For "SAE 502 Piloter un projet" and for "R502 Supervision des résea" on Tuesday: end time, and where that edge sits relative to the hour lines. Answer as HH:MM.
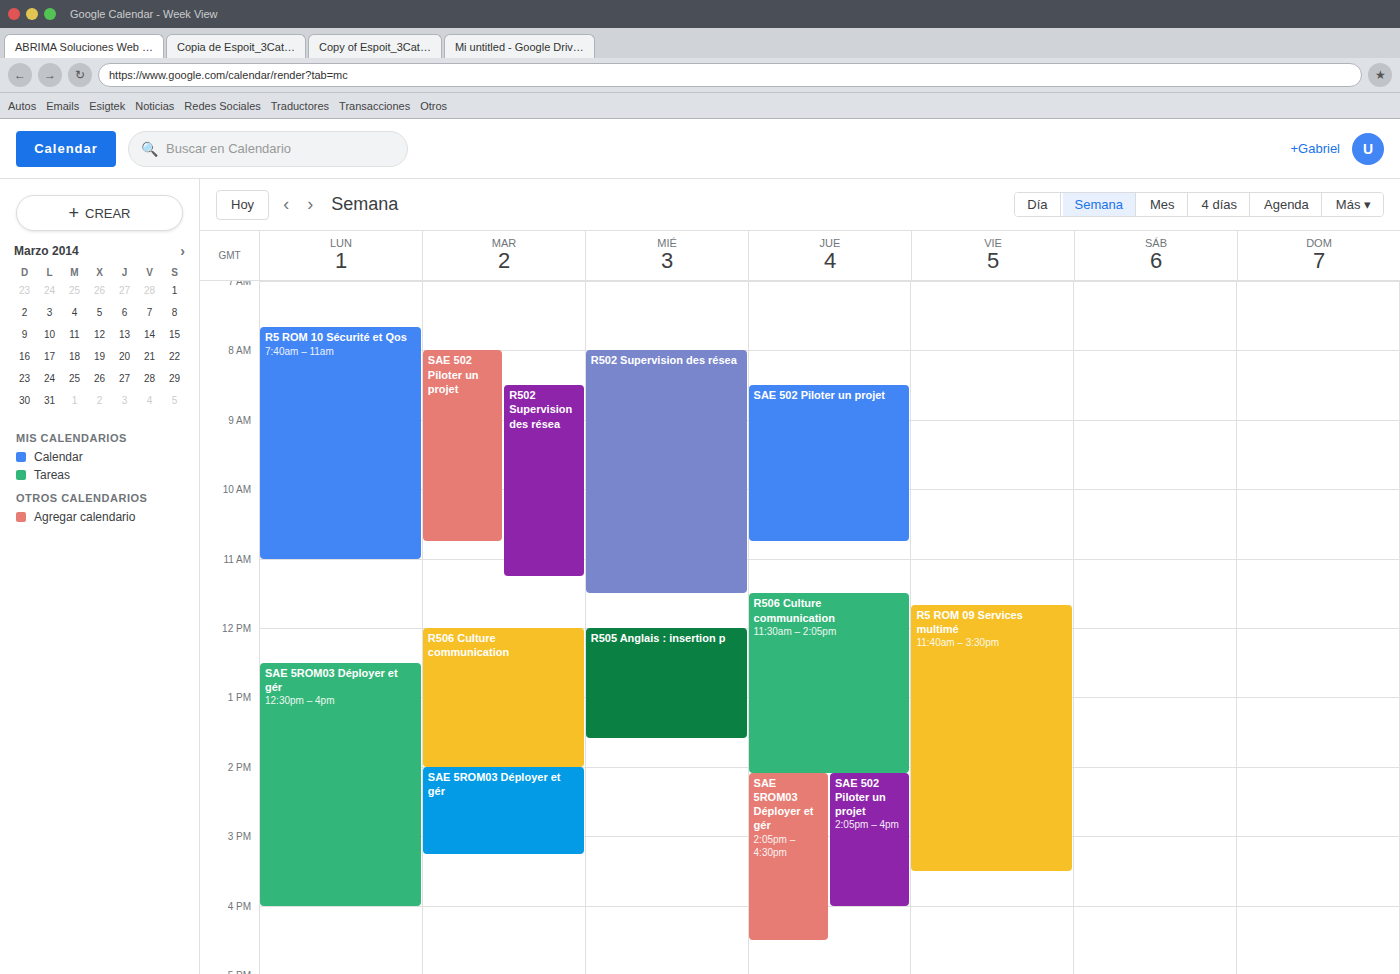
"SAE 502 Piloter un projet": 10:45, neither: three quarters of the way from the 10:00 line to the 11:00 line. "R502 Supervision des résea": 11:15, neither: a quarter of the way from the 11:00 line to the 12:00 line.